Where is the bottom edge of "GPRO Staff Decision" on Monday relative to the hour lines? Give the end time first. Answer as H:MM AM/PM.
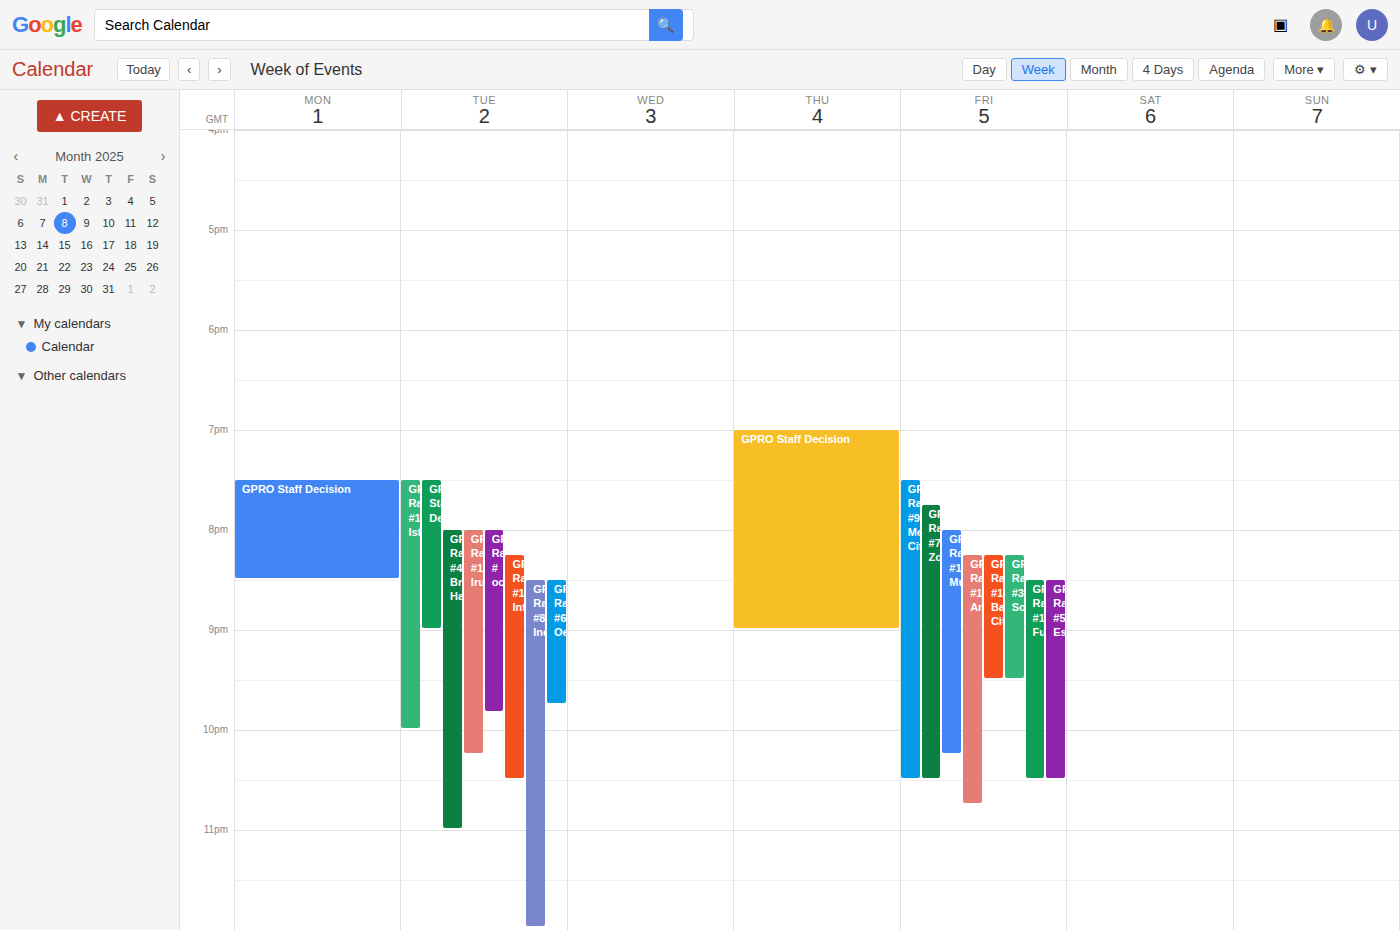
8:30 PM -- halfway between the 8 PM and 9 PM lines.